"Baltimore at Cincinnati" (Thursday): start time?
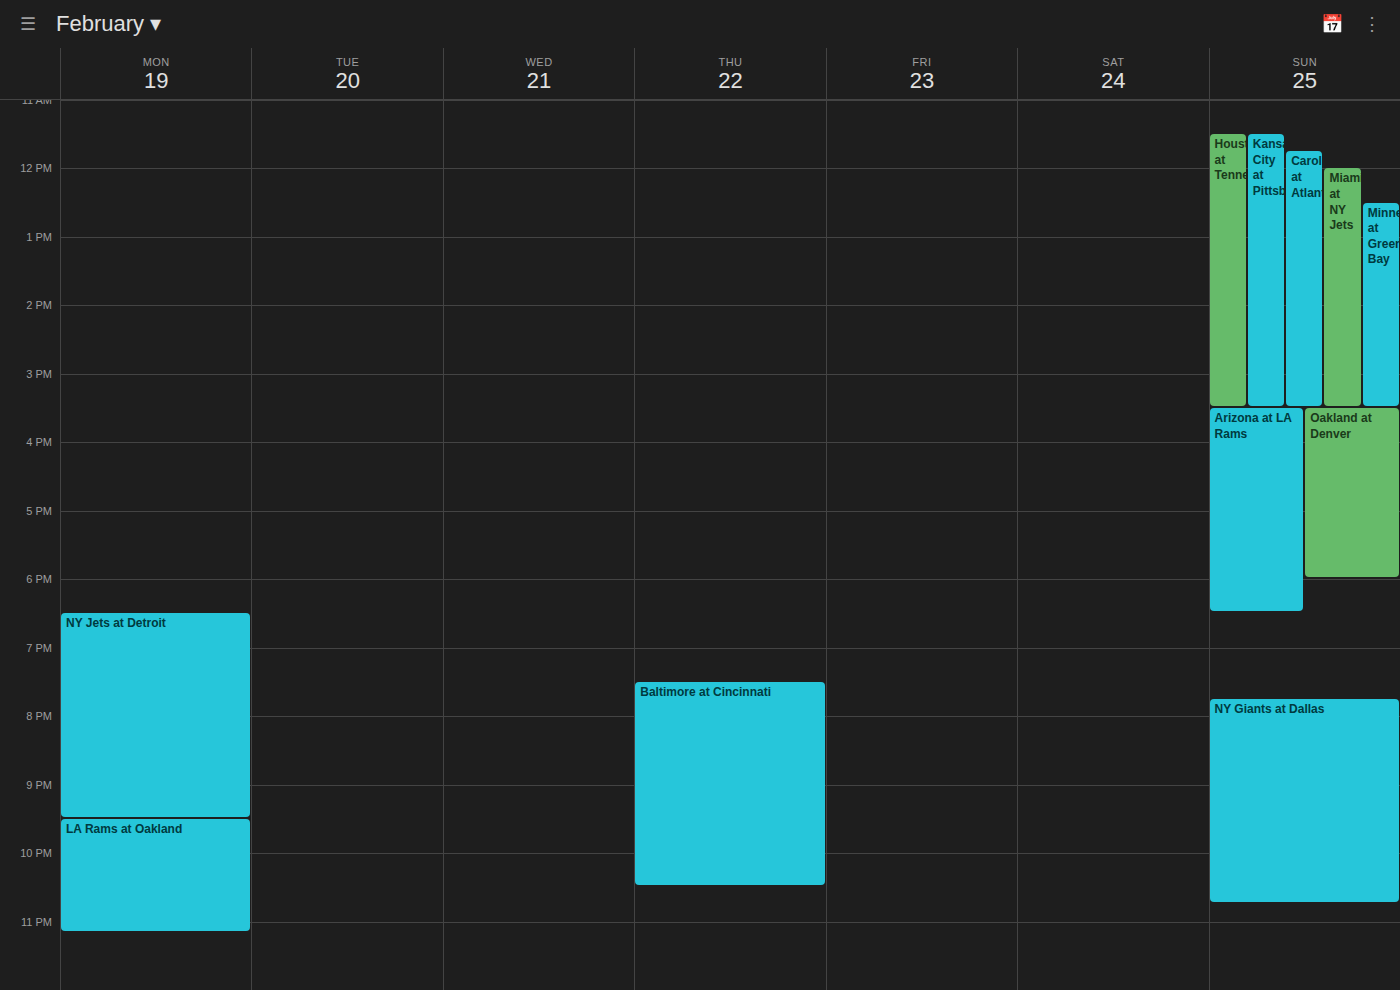
7:30 PM